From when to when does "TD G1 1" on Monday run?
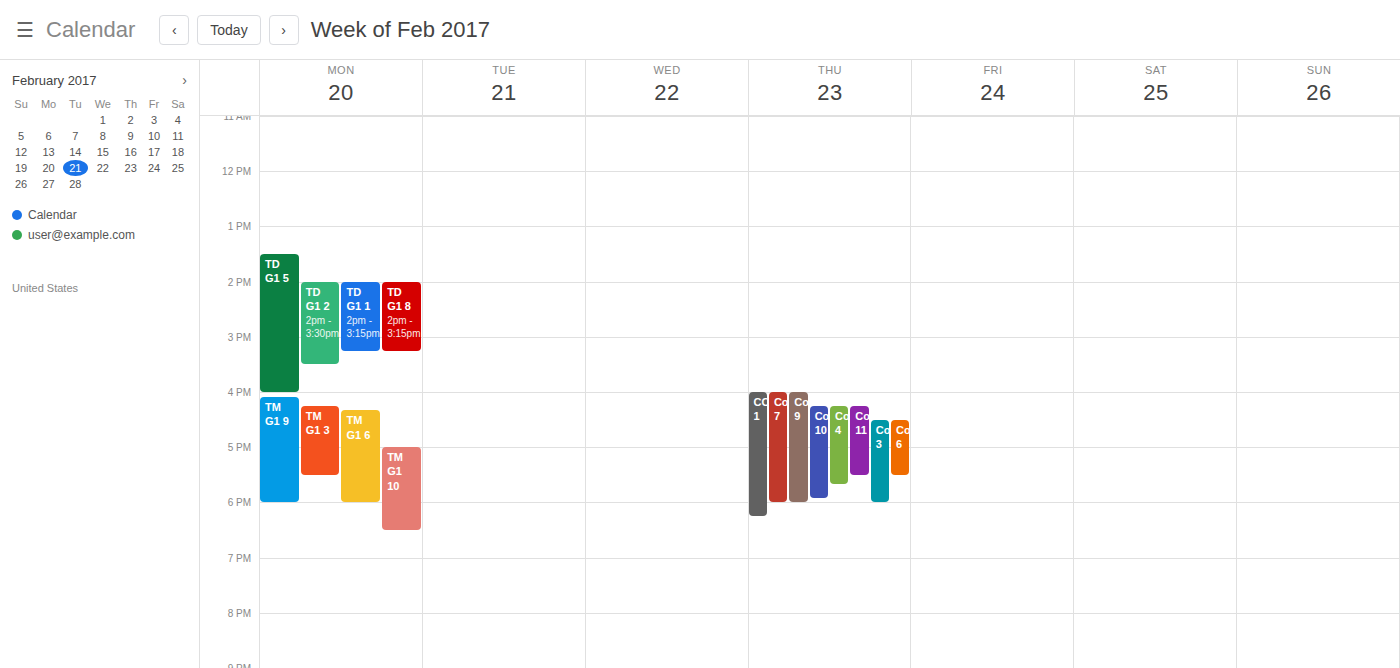
14:00 to 15:15